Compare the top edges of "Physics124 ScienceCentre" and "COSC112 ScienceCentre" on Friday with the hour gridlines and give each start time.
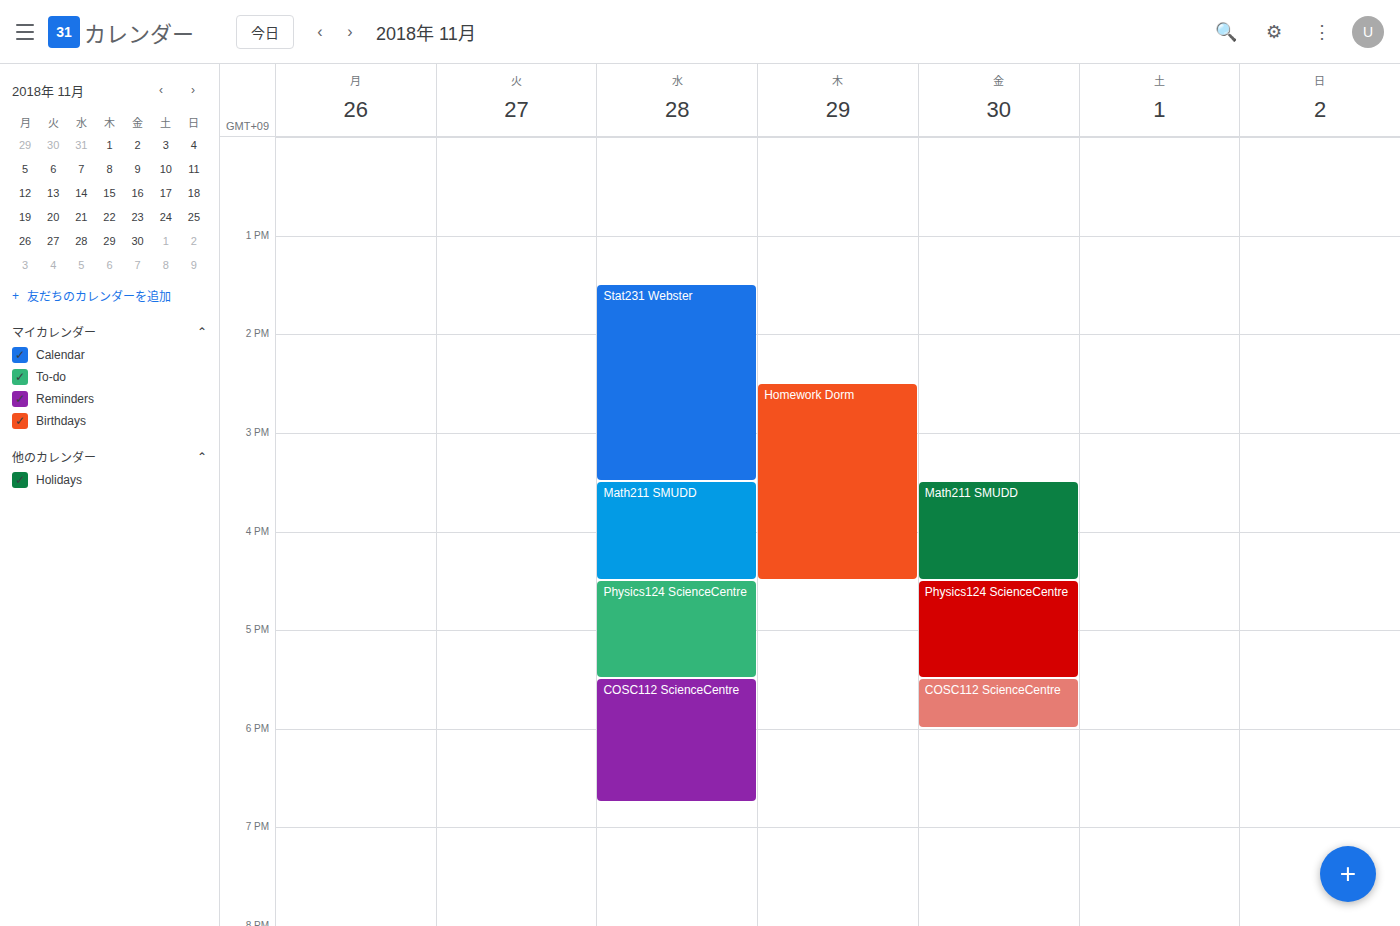
"Physics124 ScienceCentre": 4:30 PM, halfway between the 4 PM and 5 PM lines. "COSC112 ScienceCentre": 5:30 PM, halfway between the 5 PM and 6 PM lines.